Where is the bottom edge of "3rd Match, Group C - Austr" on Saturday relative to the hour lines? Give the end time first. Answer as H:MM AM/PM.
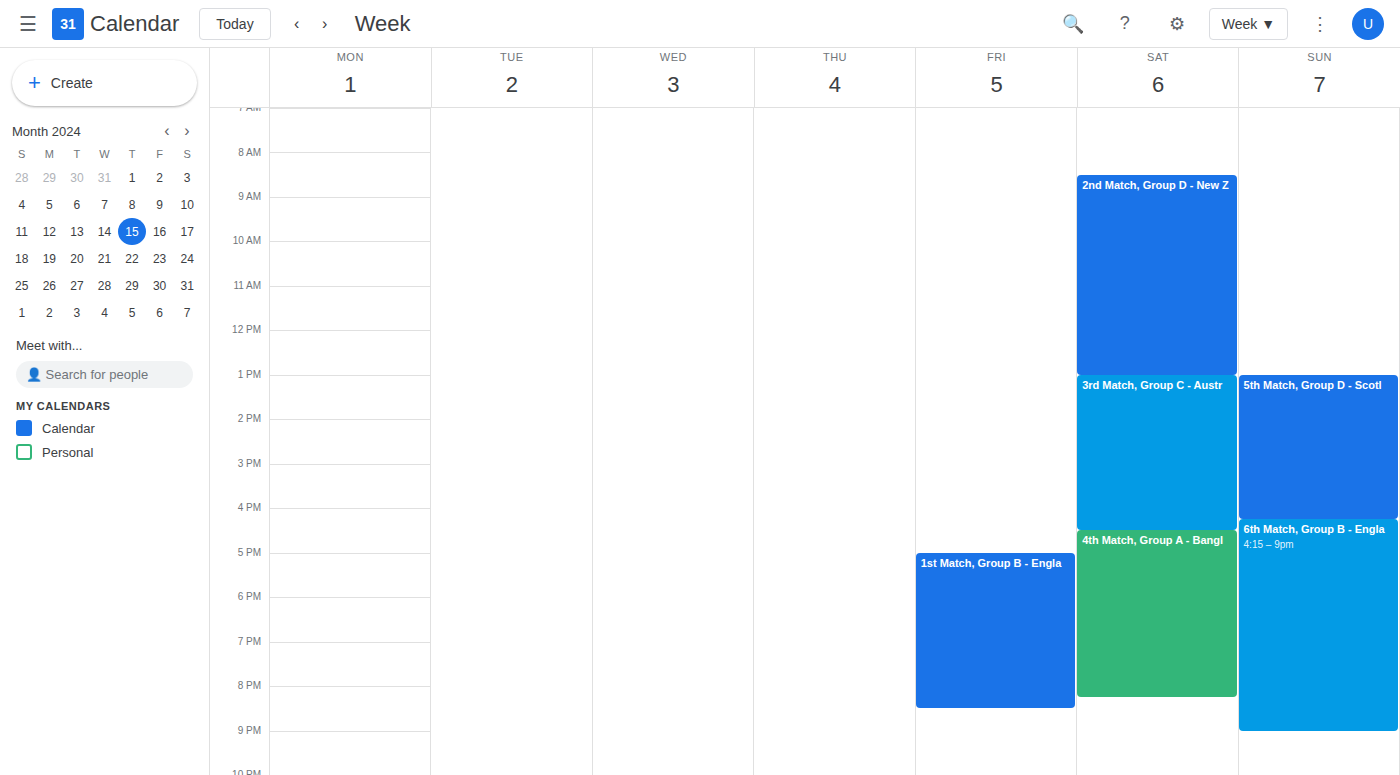
4:30 PM -- halfway between the 4 PM and 5 PM lines.